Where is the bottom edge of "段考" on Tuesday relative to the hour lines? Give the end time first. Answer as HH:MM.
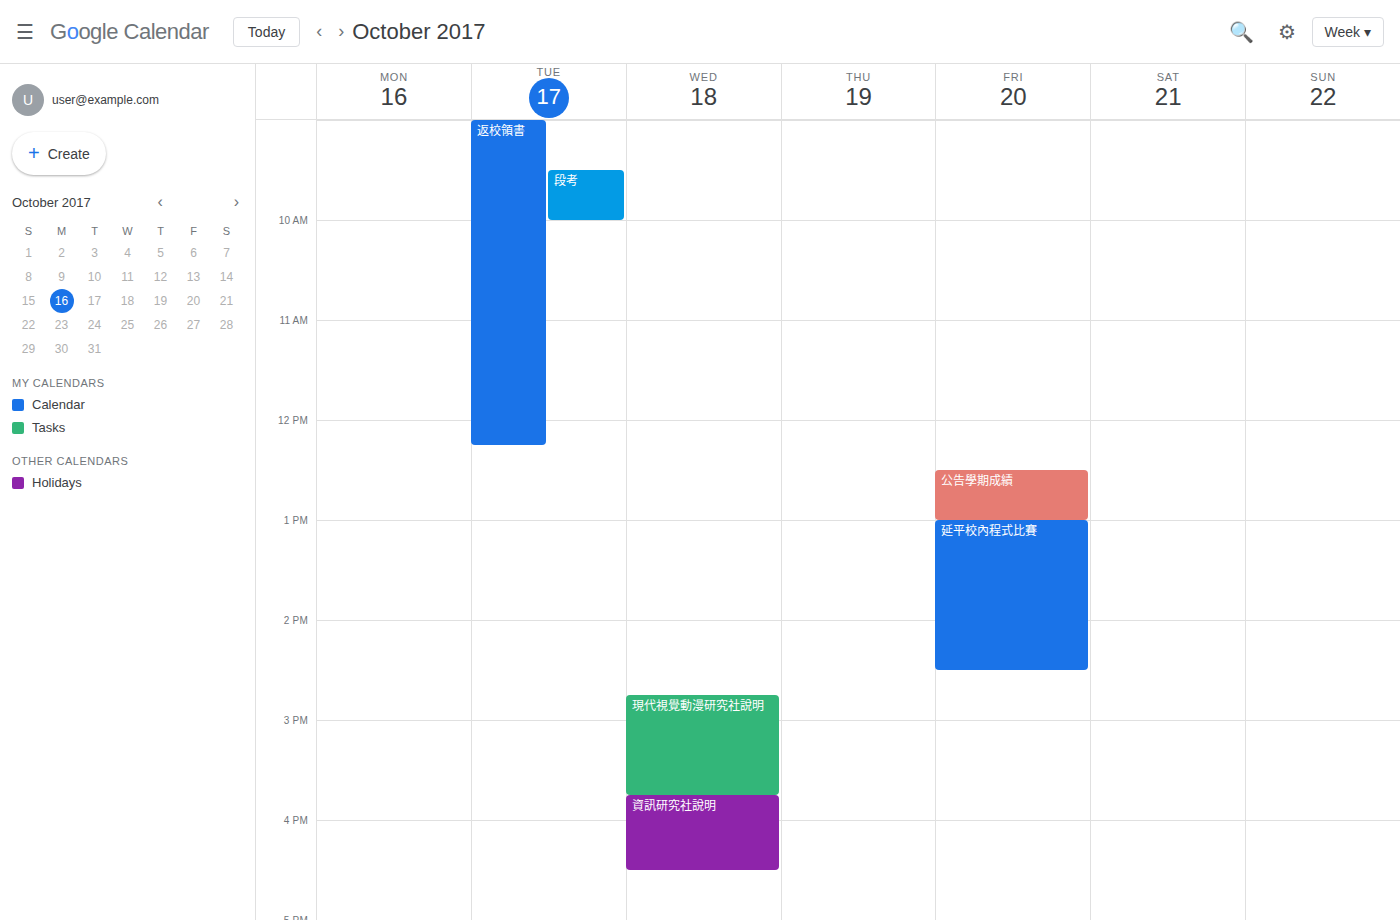
10:00 -- exactly on the 10:00 line.